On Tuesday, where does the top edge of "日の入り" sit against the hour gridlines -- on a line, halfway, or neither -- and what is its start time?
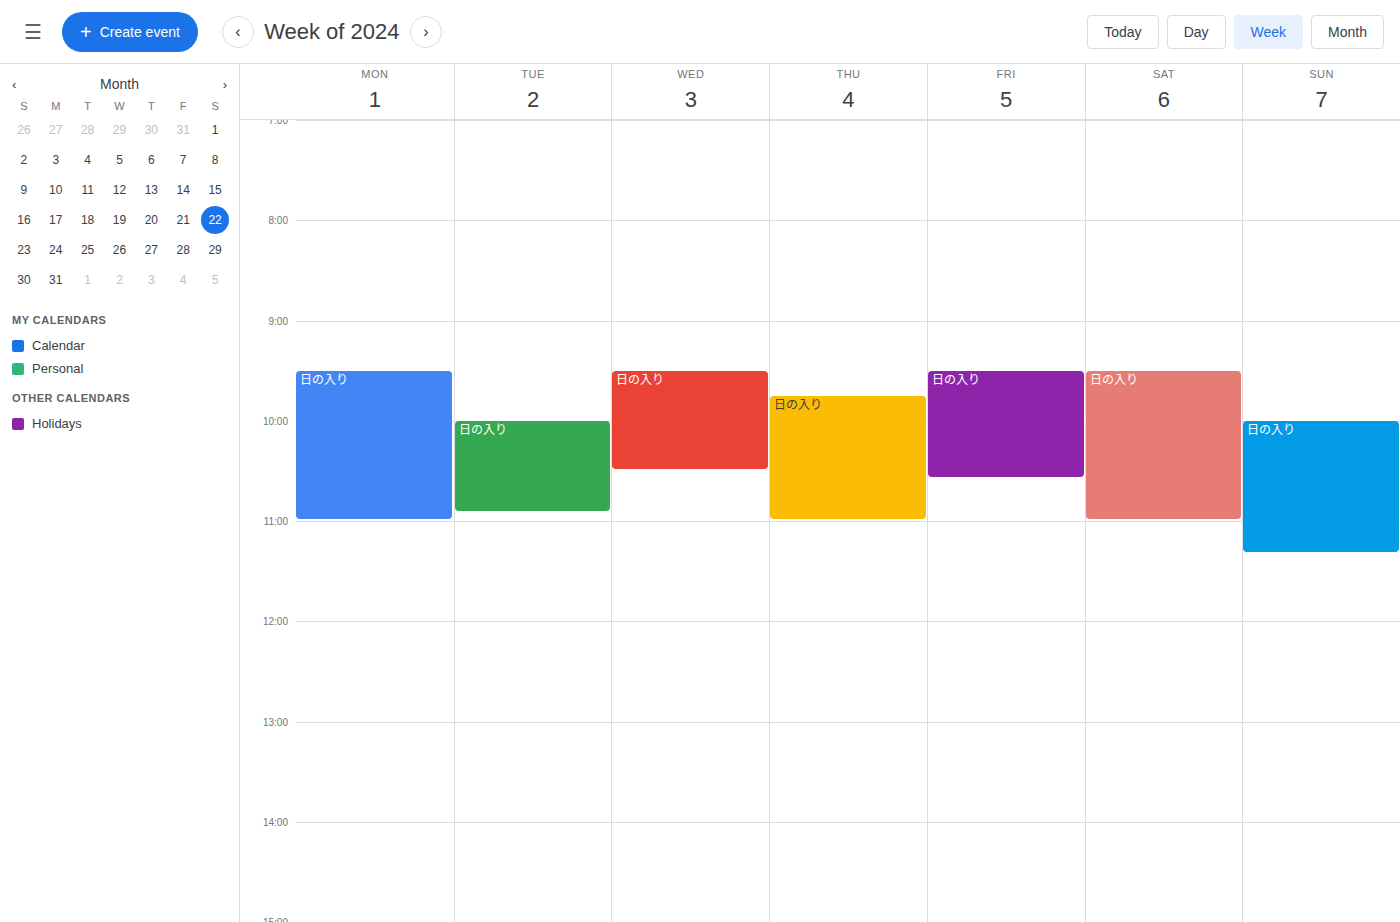
10:00 AM -- exactly on the 10 AM line.